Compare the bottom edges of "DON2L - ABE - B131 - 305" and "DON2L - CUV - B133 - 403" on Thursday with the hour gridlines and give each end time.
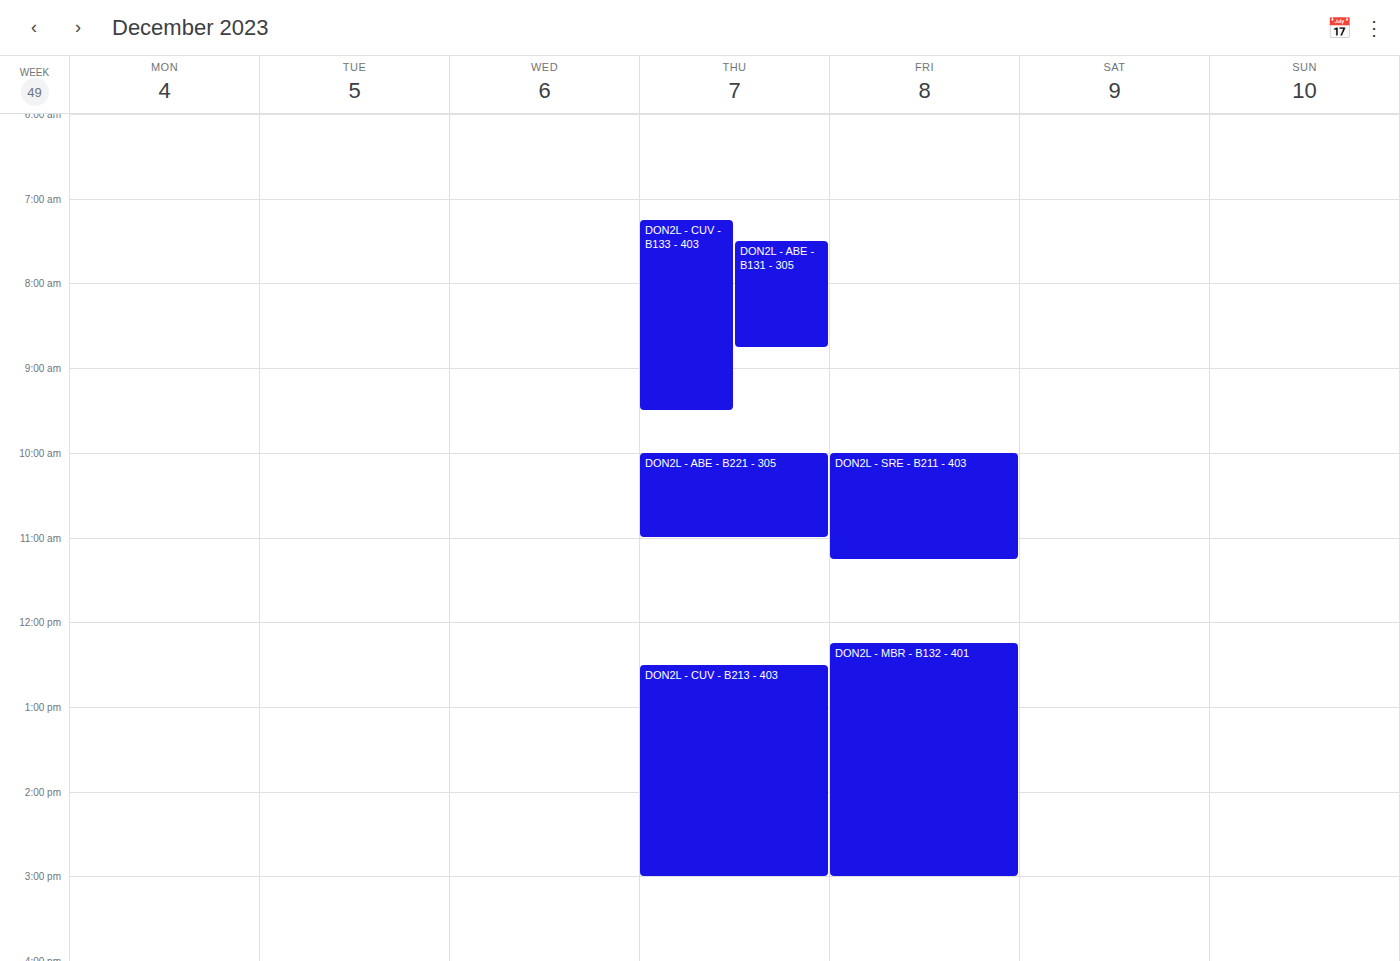
"DON2L - ABE - B131 - 305": 8:45 AM, neither: three quarters of the way from the 8 AM line to the 9 AM line. "DON2L - CUV - B133 - 403": 9:30 AM, halfway between the 9 AM and 10 AM lines.